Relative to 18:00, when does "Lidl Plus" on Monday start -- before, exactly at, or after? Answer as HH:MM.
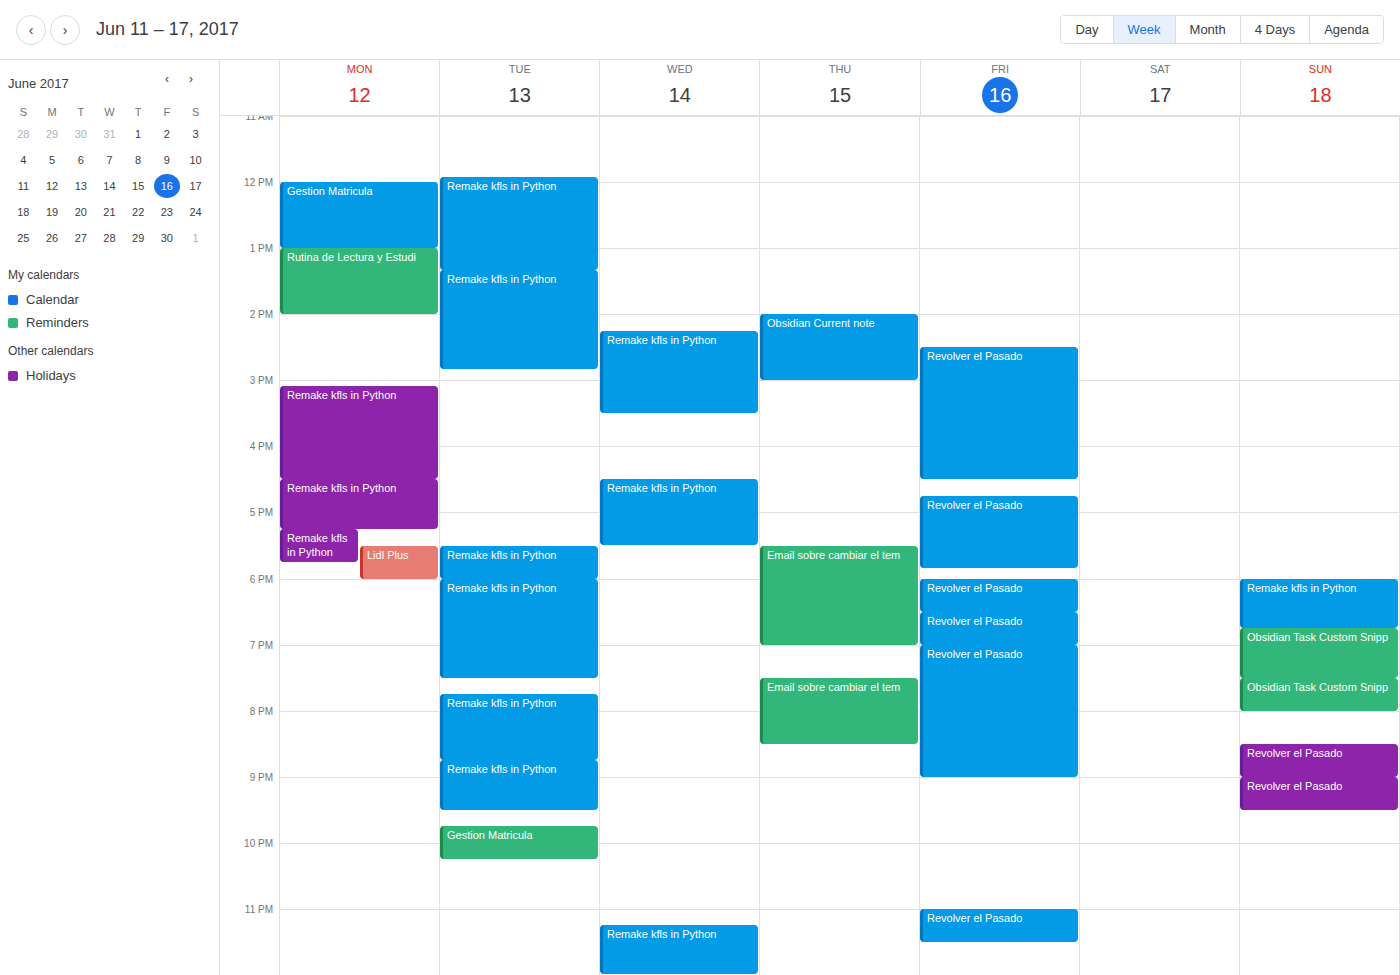
17:30 -- before 18:00, 30 minutes above the 18:00 line.